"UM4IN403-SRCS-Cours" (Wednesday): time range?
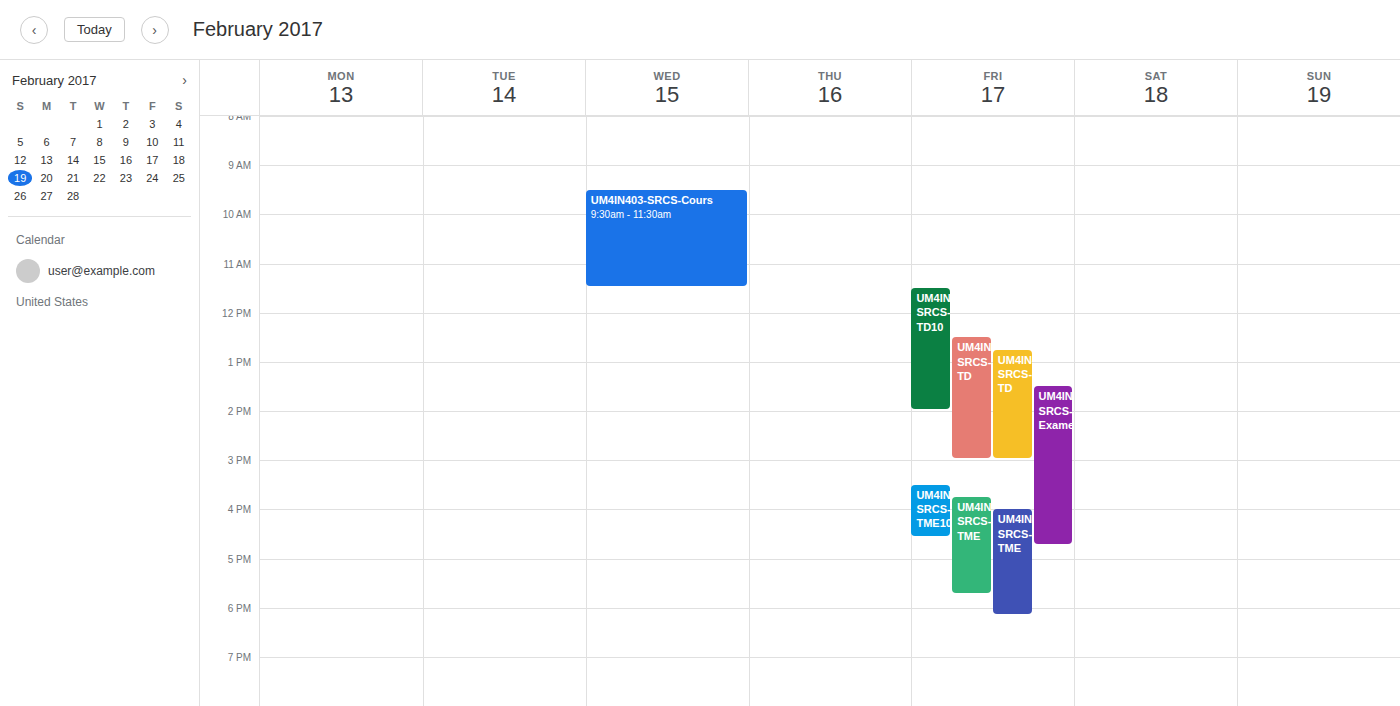
9:30 AM to 11:30 AM